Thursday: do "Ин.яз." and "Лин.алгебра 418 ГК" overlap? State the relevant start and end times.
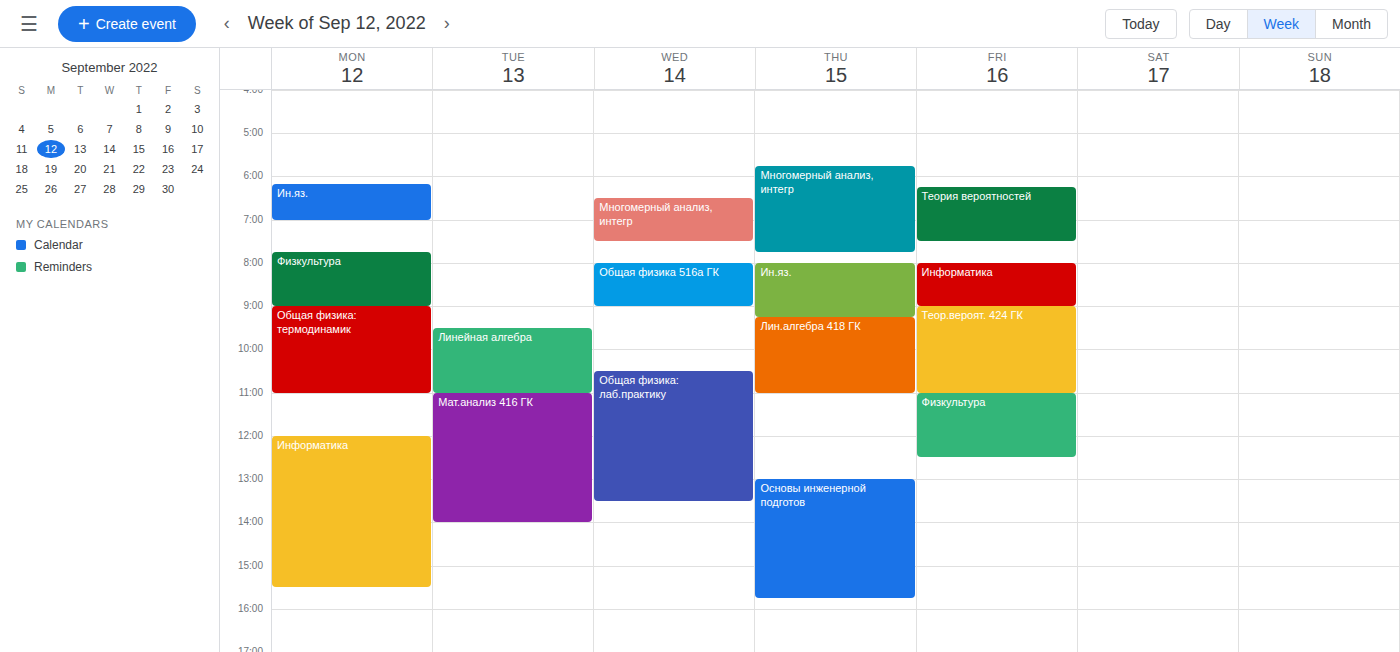
"Ин.яз." ends at 9:15 AM, exactly when "Лин.алгебра 418 ГК" starts -- they touch but do not overlap.